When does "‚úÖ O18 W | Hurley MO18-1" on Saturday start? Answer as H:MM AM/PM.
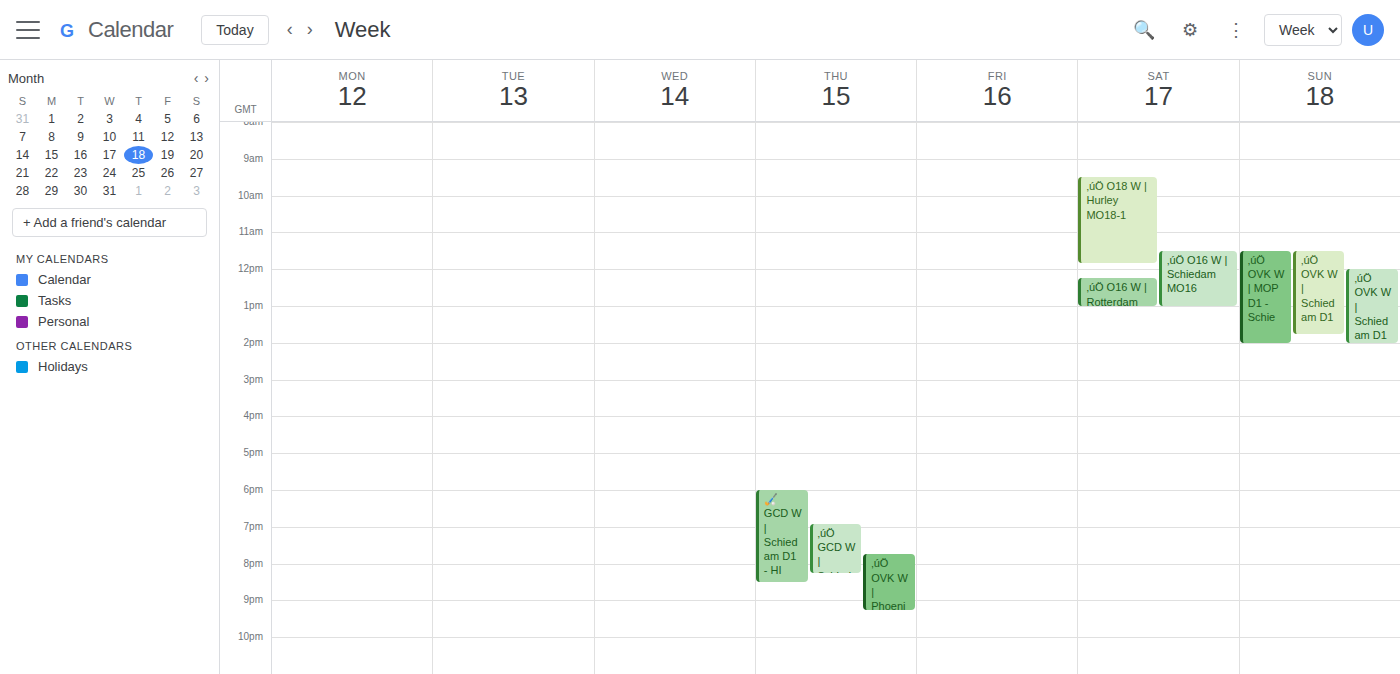
9:30 AM